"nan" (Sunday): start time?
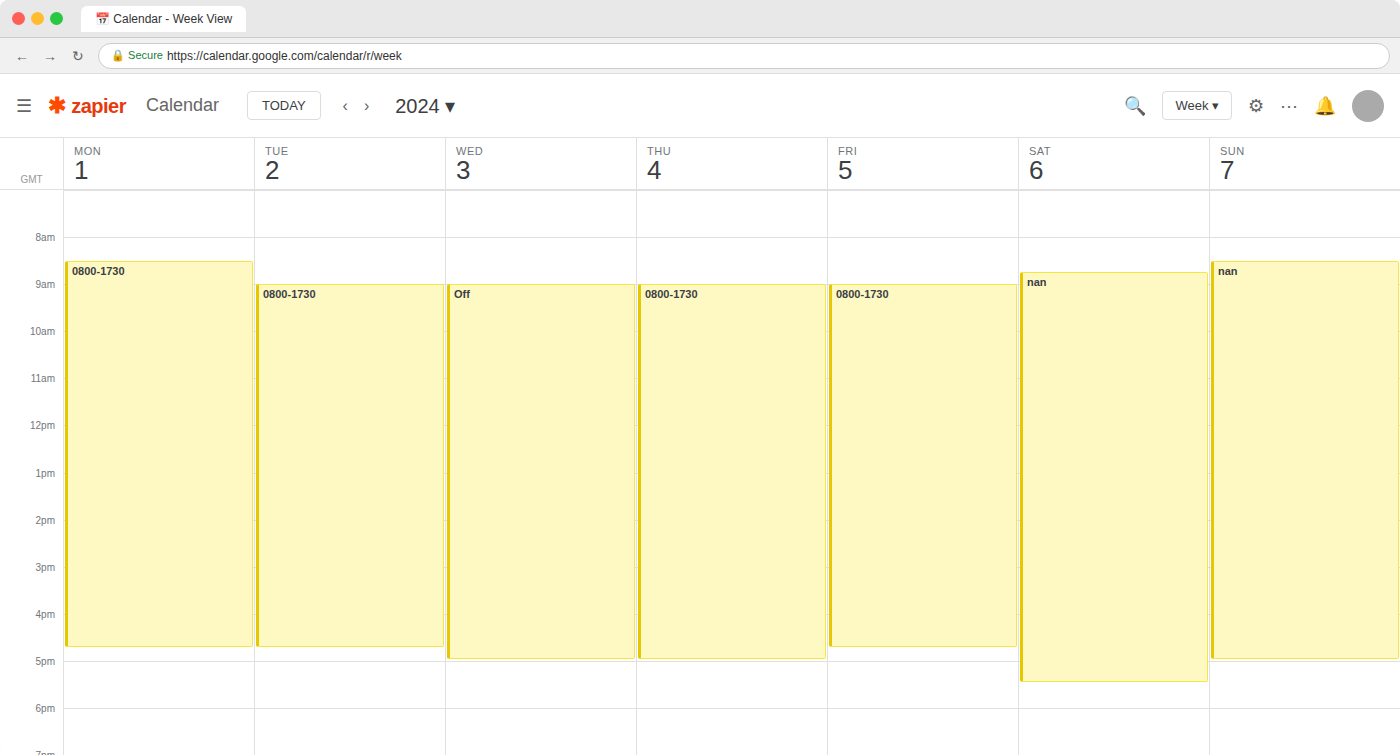
8:30 AM